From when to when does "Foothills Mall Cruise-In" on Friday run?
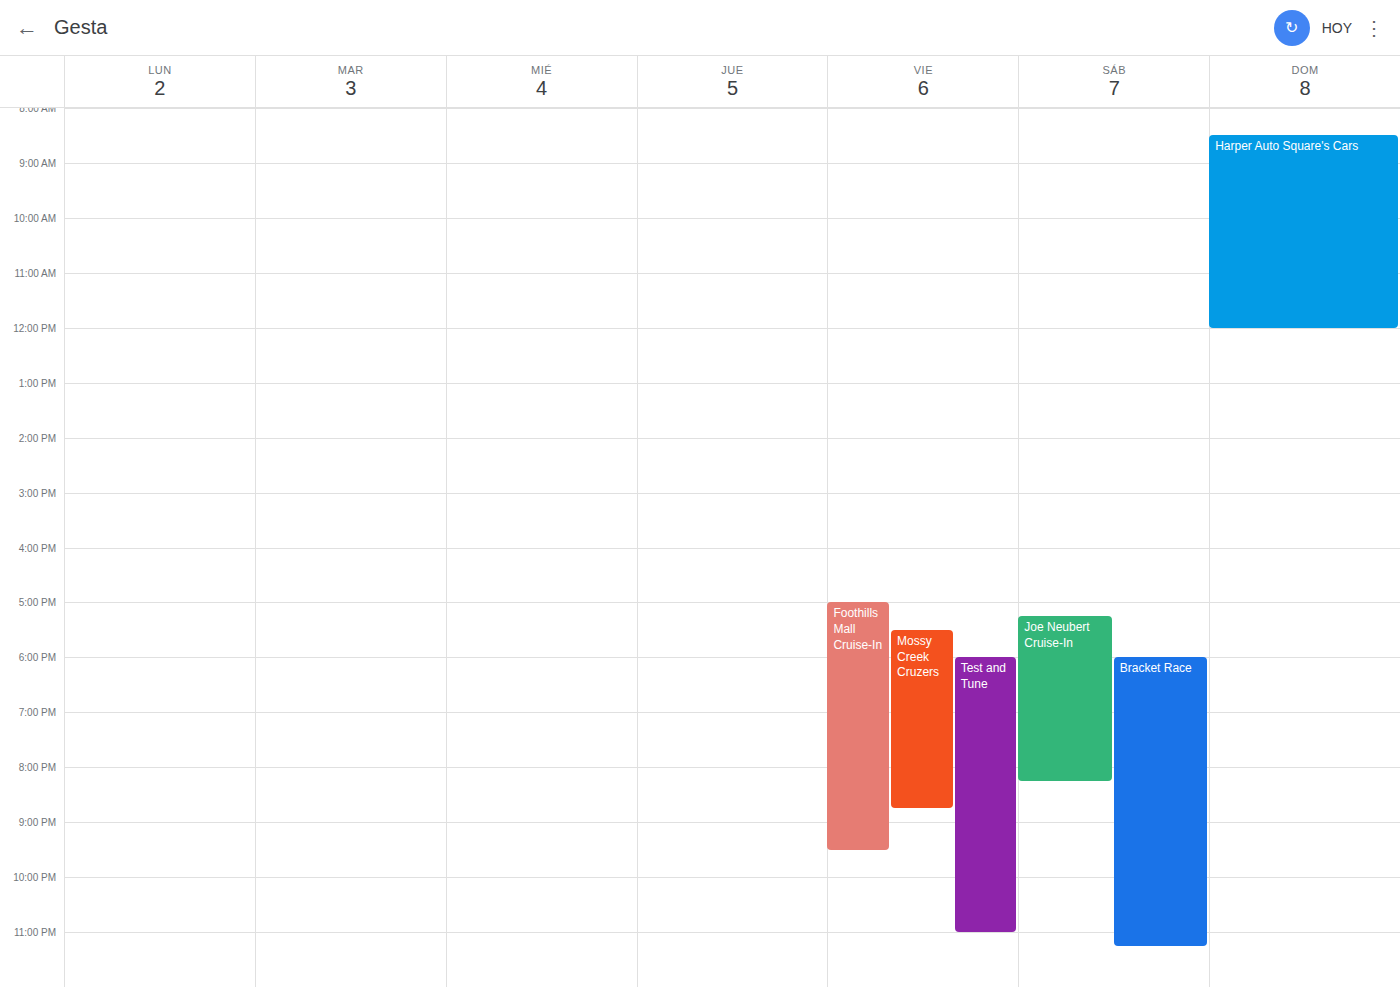
5:00 PM to 9:30 PM